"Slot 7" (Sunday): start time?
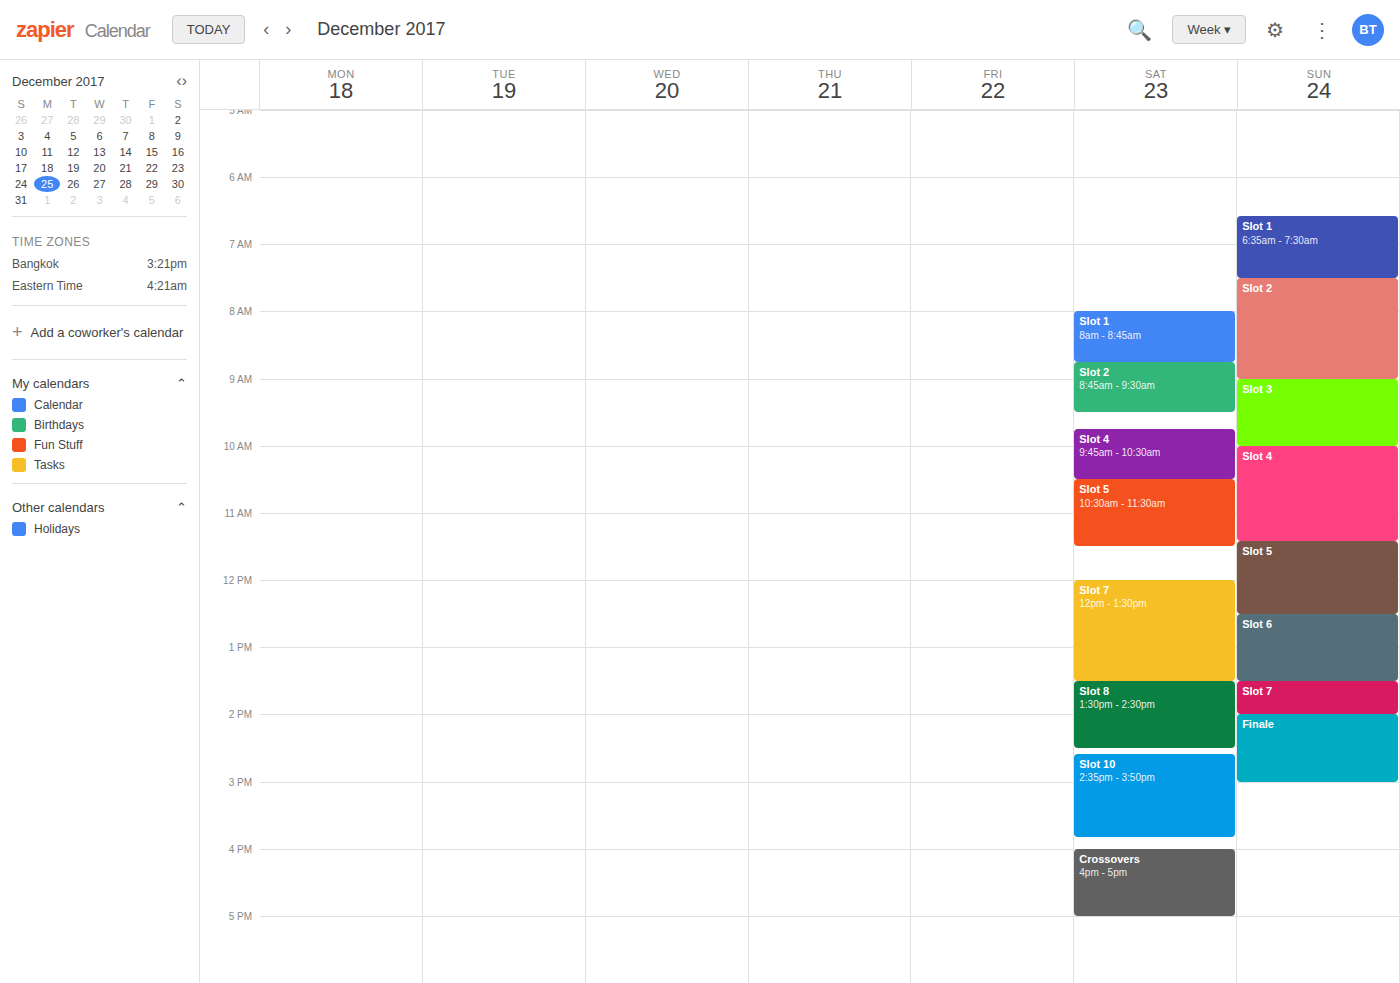
1:30 PM